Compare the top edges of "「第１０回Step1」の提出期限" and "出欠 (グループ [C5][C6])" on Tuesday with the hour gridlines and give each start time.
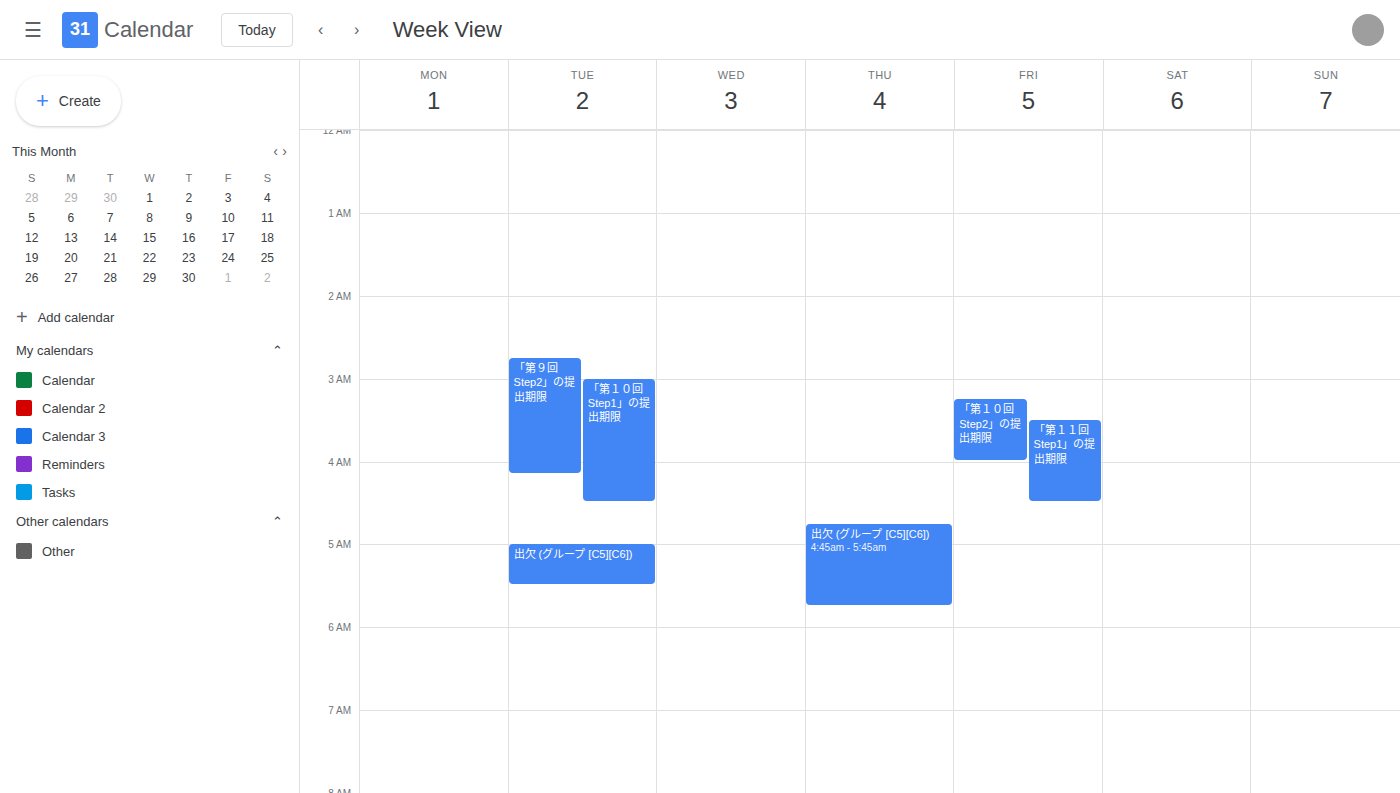
"「第１０回Step1」の提出期限": 03:00, exactly on the 03:00 line. "出欠 (グループ [C5][C6])": 05:00, exactly on the 05:00 line.